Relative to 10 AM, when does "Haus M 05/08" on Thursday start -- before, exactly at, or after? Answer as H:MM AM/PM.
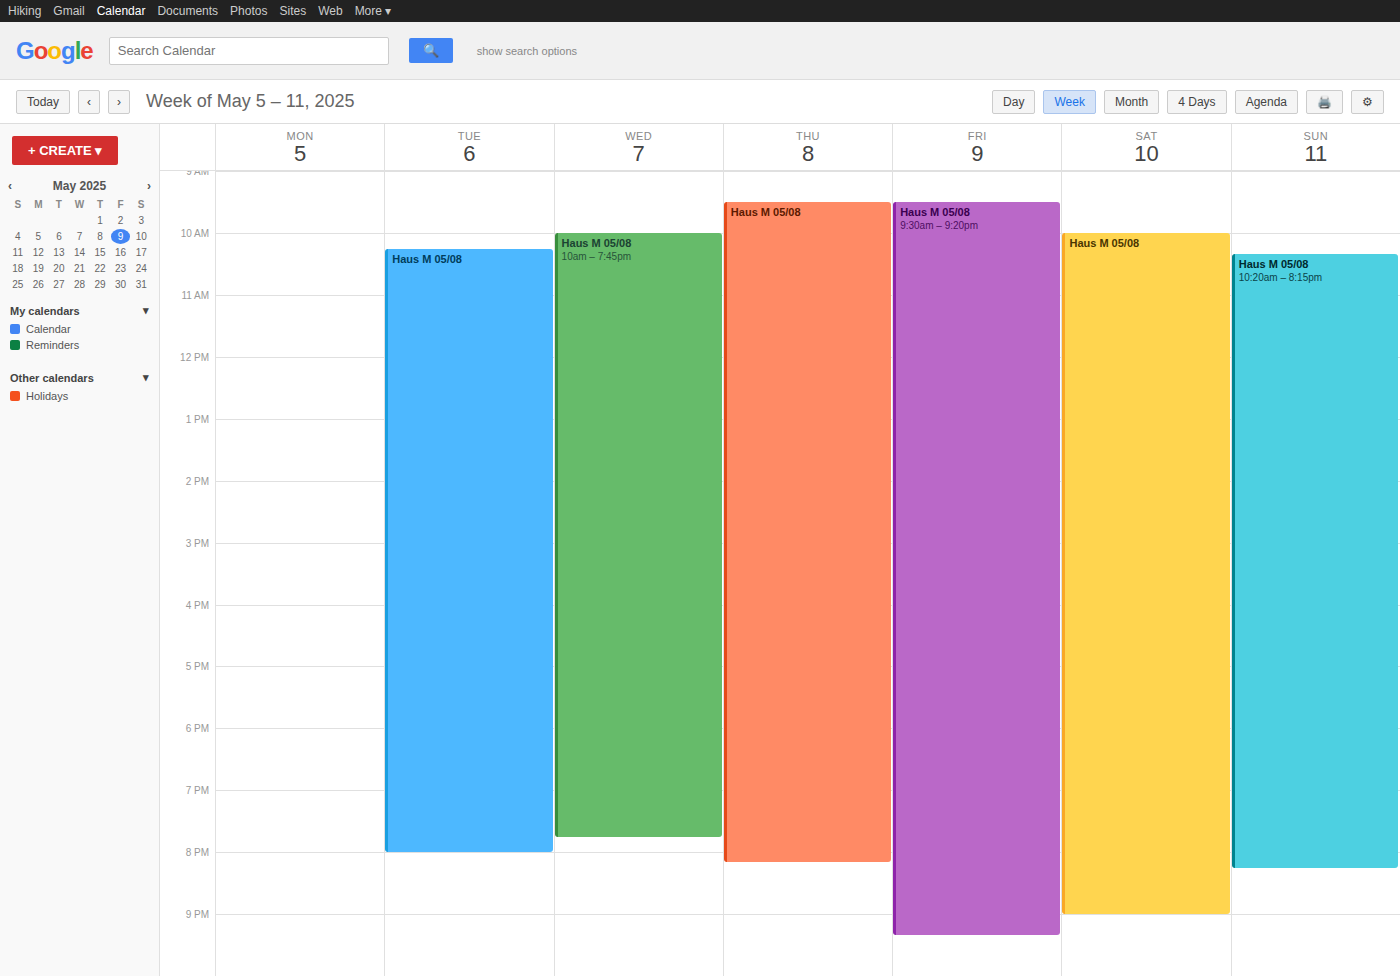
9:30 AM -- before 10 AM, 30 minutes above the 10 AM line.